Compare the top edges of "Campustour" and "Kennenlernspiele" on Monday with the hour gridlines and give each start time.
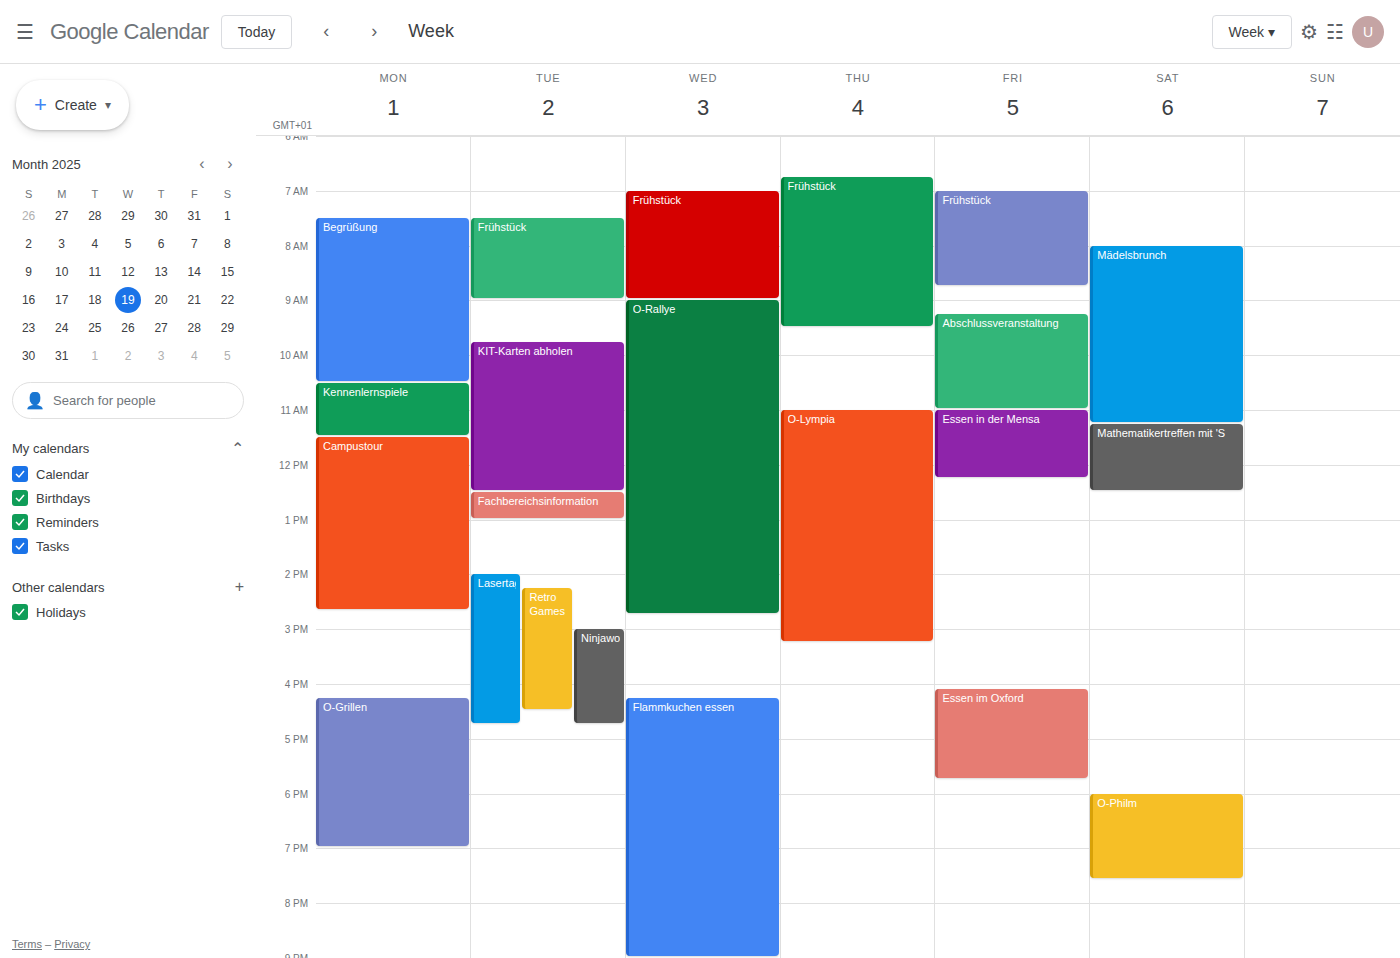
"Campustour": 11:30 AM, halfway between the 11 AM and 12 PM lines. "Kennenlernspiele": 10:30 AM, halfway between the 10 AM and 11 AM lines.